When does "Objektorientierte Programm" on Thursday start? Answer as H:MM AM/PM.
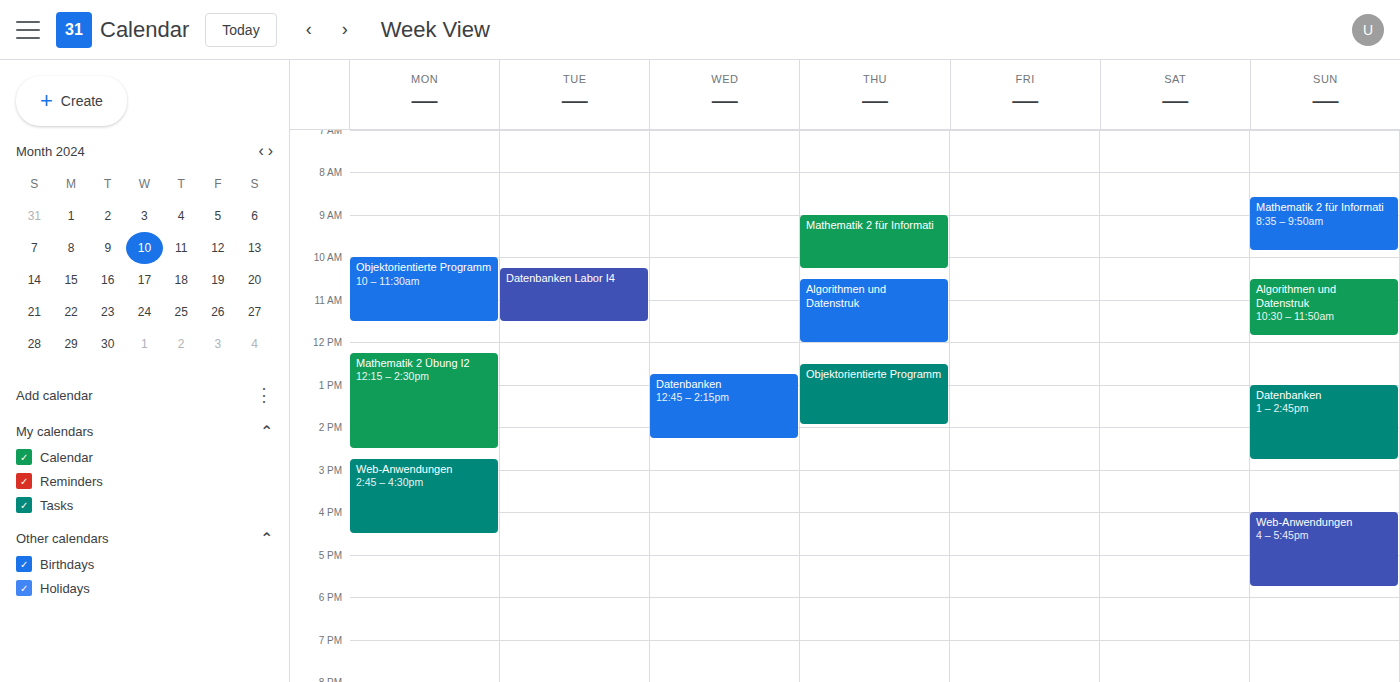
12:30 PM